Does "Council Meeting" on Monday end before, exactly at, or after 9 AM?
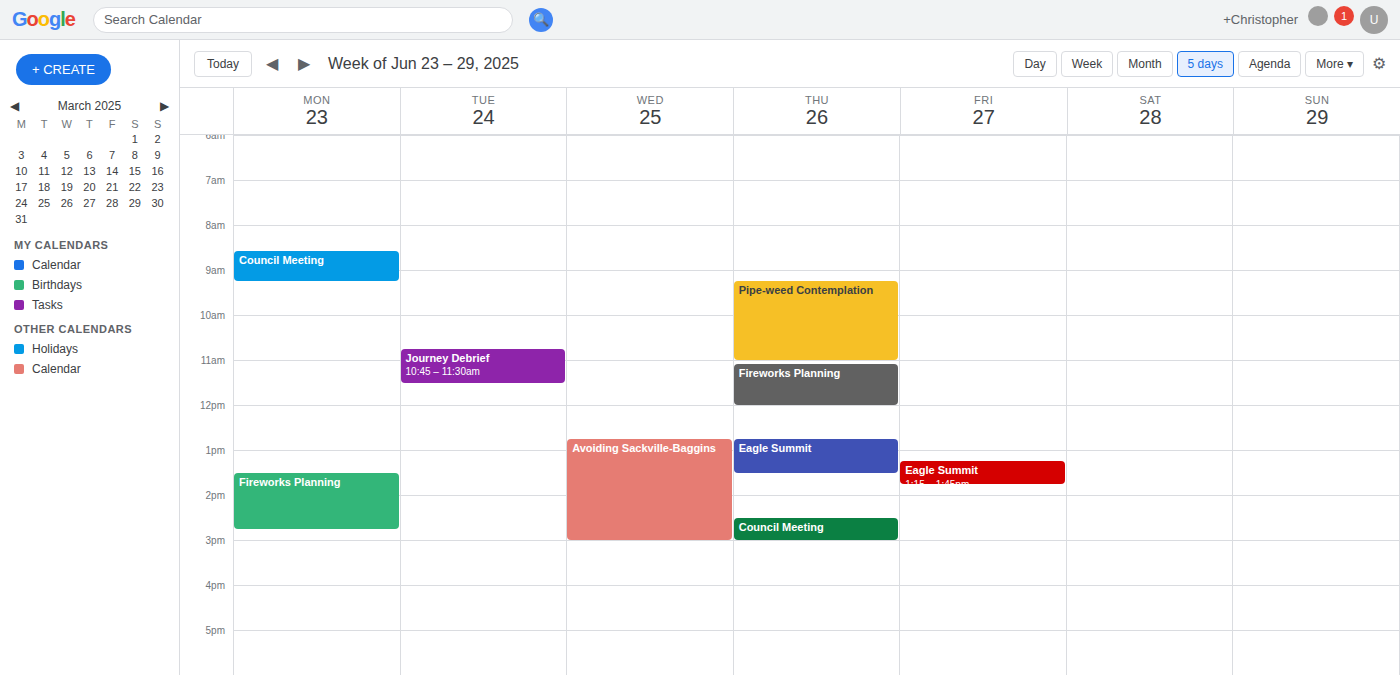
9:15 AM -- after 9 AM, 15 minutes below the 9 AM line.